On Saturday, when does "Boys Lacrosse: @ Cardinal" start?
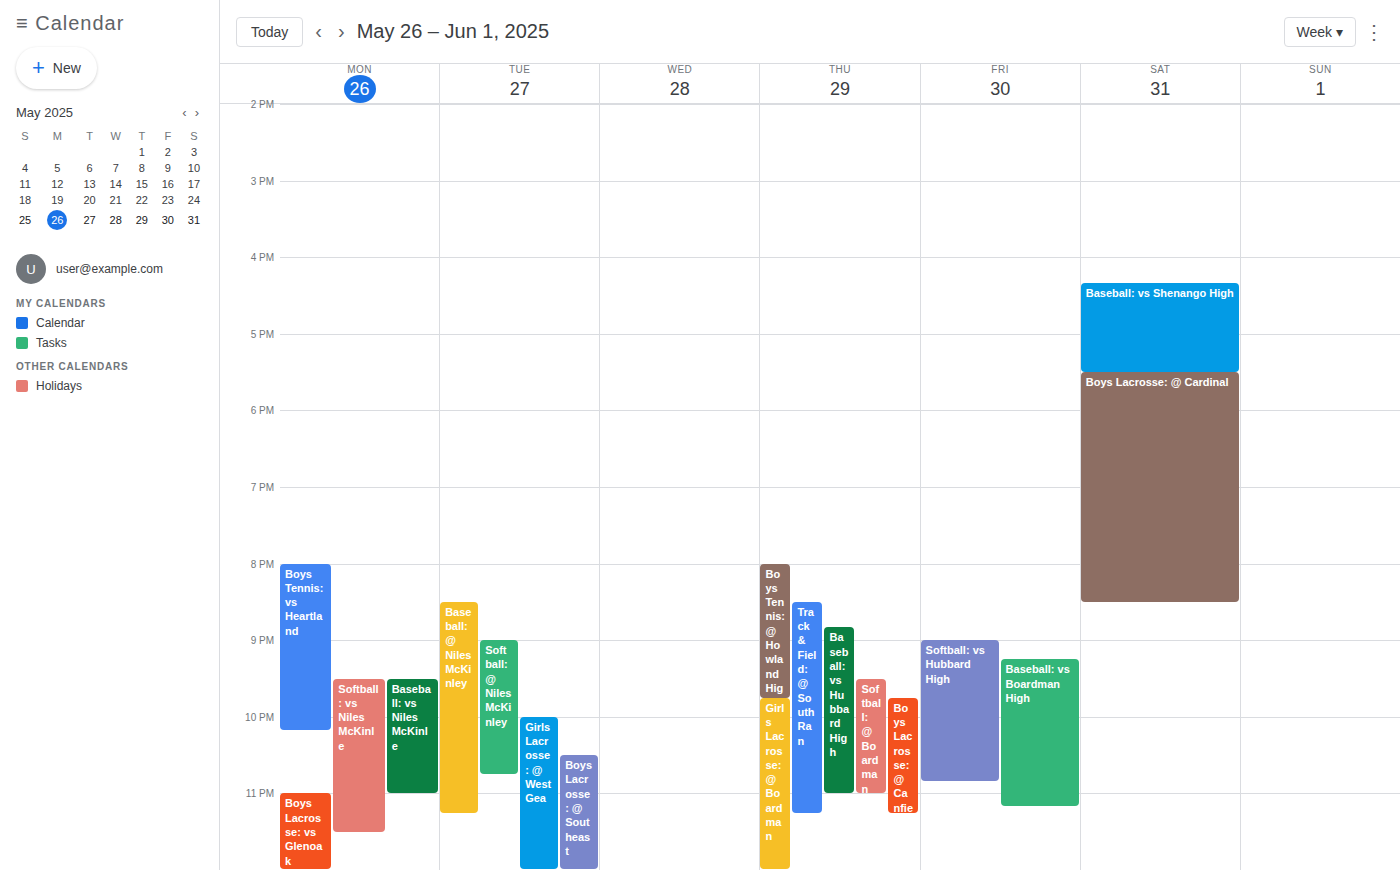
5:30 PM